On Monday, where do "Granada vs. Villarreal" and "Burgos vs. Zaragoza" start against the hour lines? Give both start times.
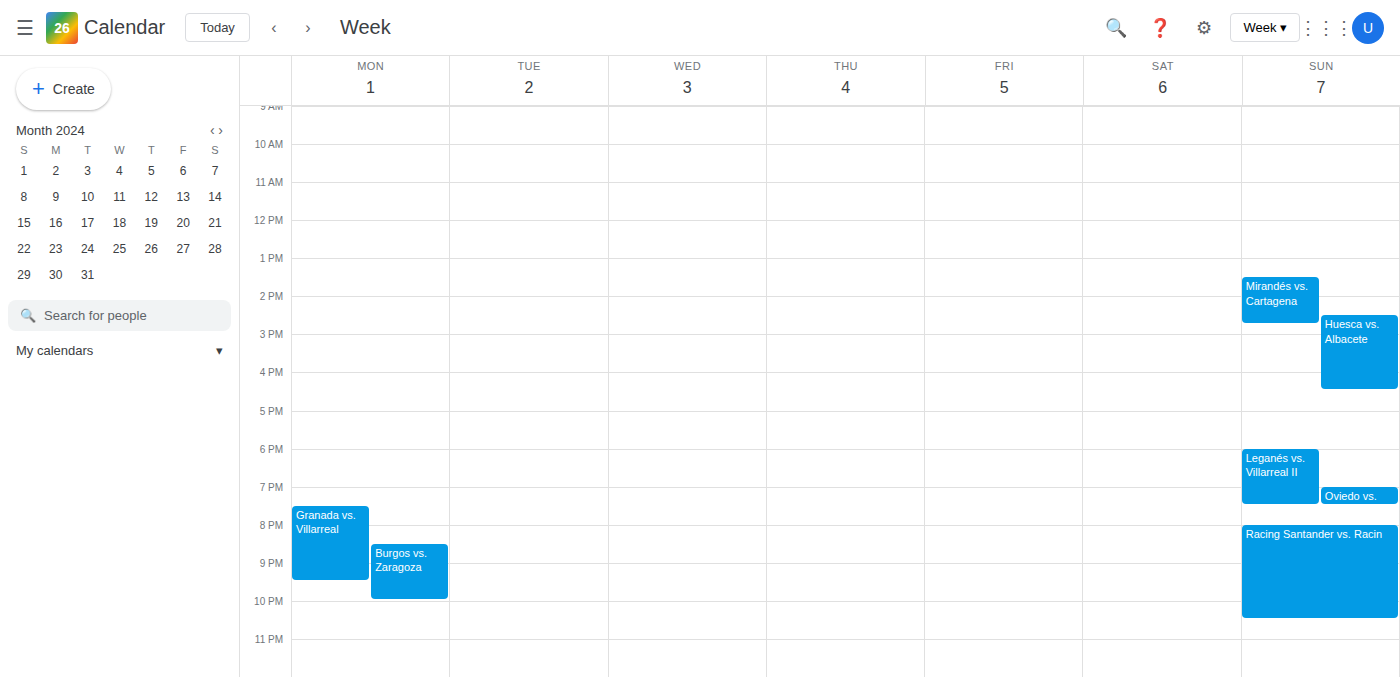
"Granada vs. Villarreal": 7:30 PM, halfway between the 7 PM and 8 PM lines. "Burgos vs. Zaragoza": 8:30 PM, halfway between the 8 PM and 9 PM lines.